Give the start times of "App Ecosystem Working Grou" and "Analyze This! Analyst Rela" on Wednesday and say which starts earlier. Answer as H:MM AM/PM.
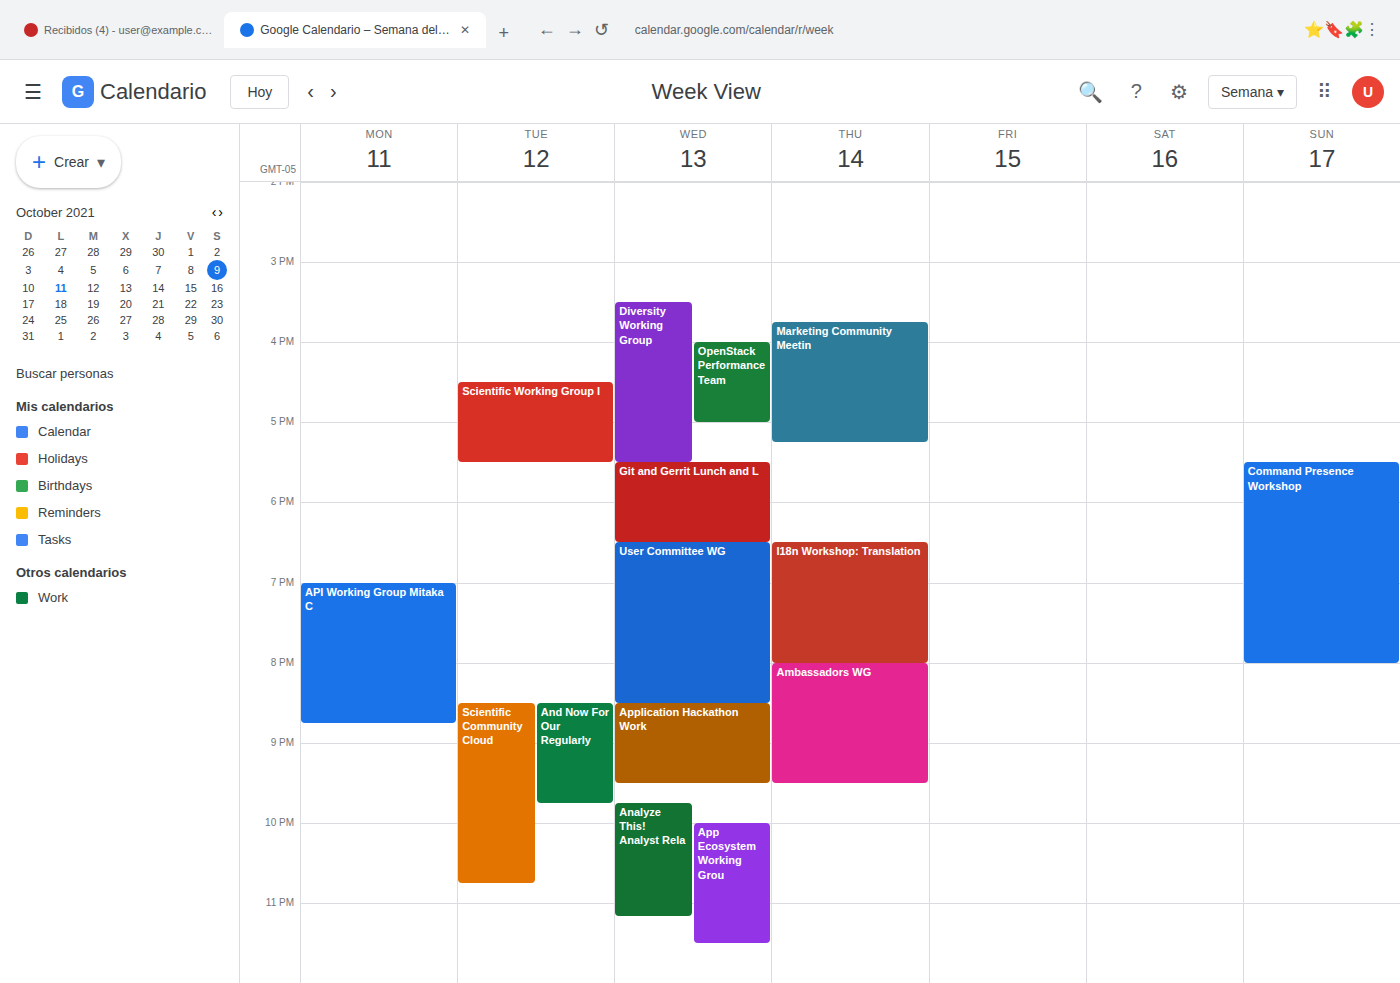
"Analyze This! Analyst Rela" 9:45 PM; "App Ecosystem Working Grou" 10:00 PM.